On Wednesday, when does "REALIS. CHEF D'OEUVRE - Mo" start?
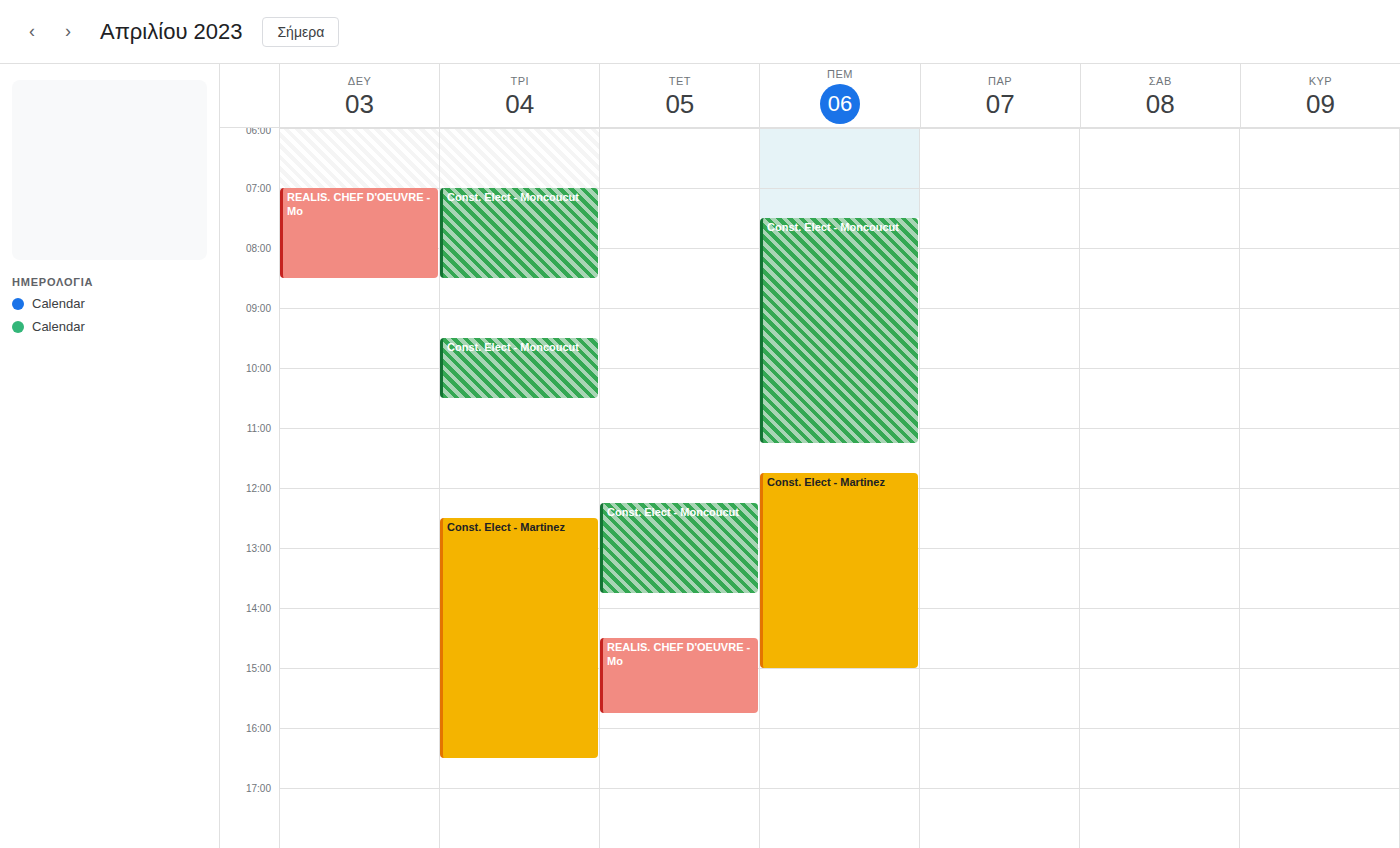
2:30 PM